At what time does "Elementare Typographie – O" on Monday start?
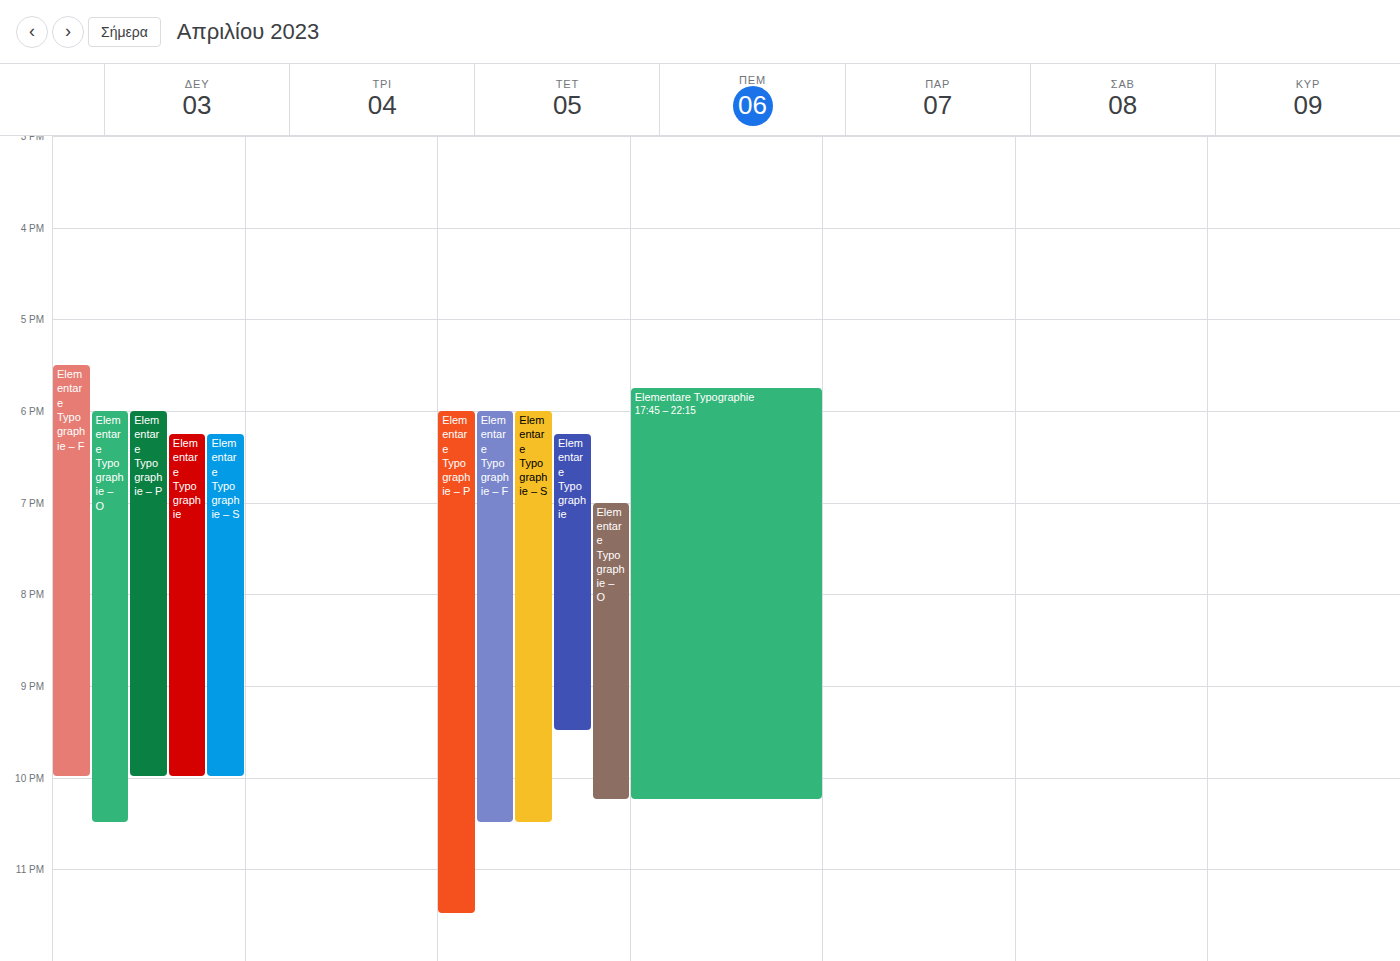
6:00 PM